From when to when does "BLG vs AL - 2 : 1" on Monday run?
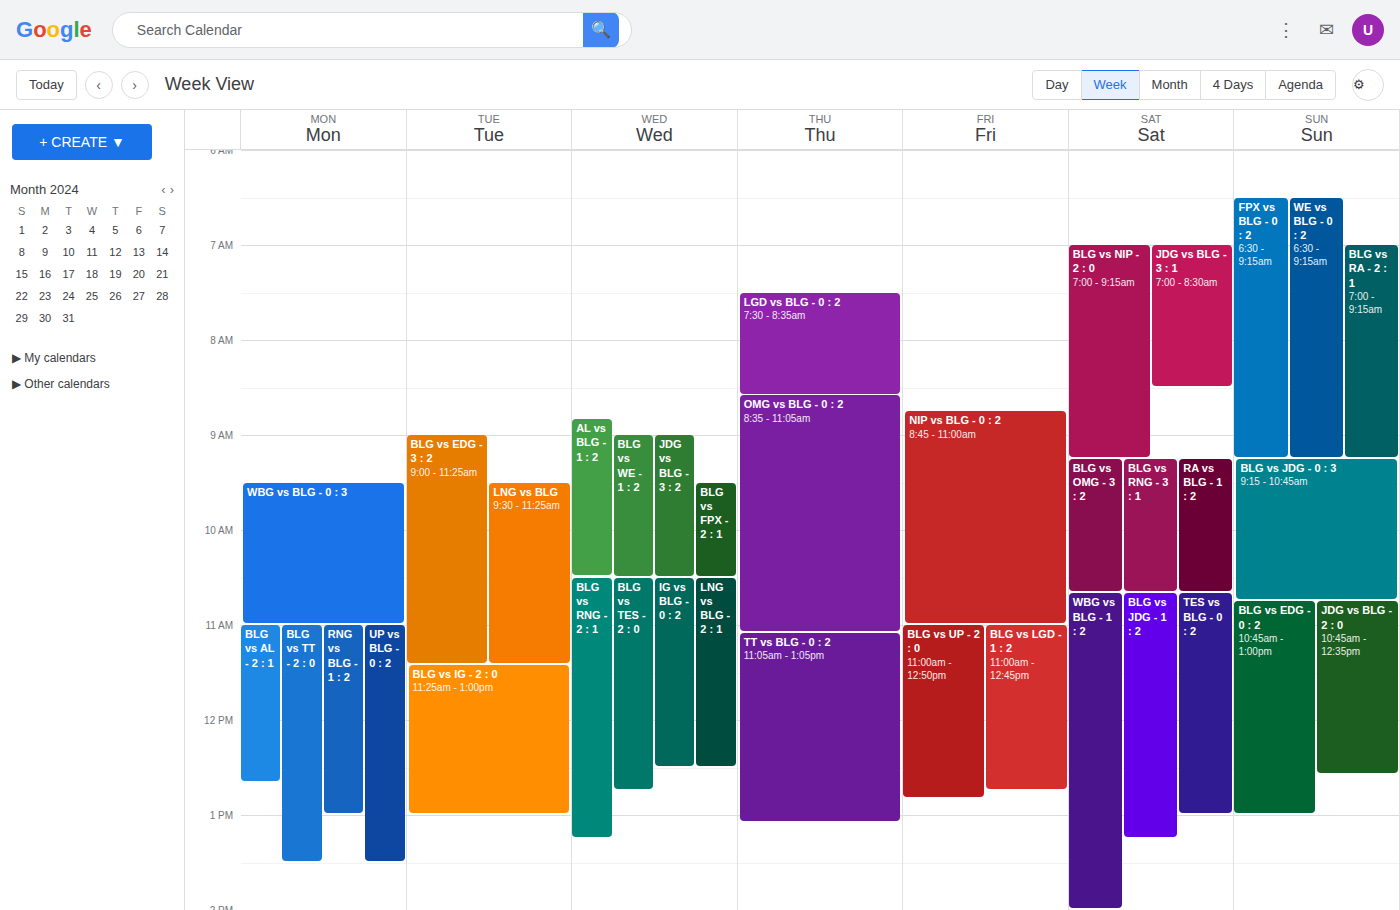
11:00 to 12:40